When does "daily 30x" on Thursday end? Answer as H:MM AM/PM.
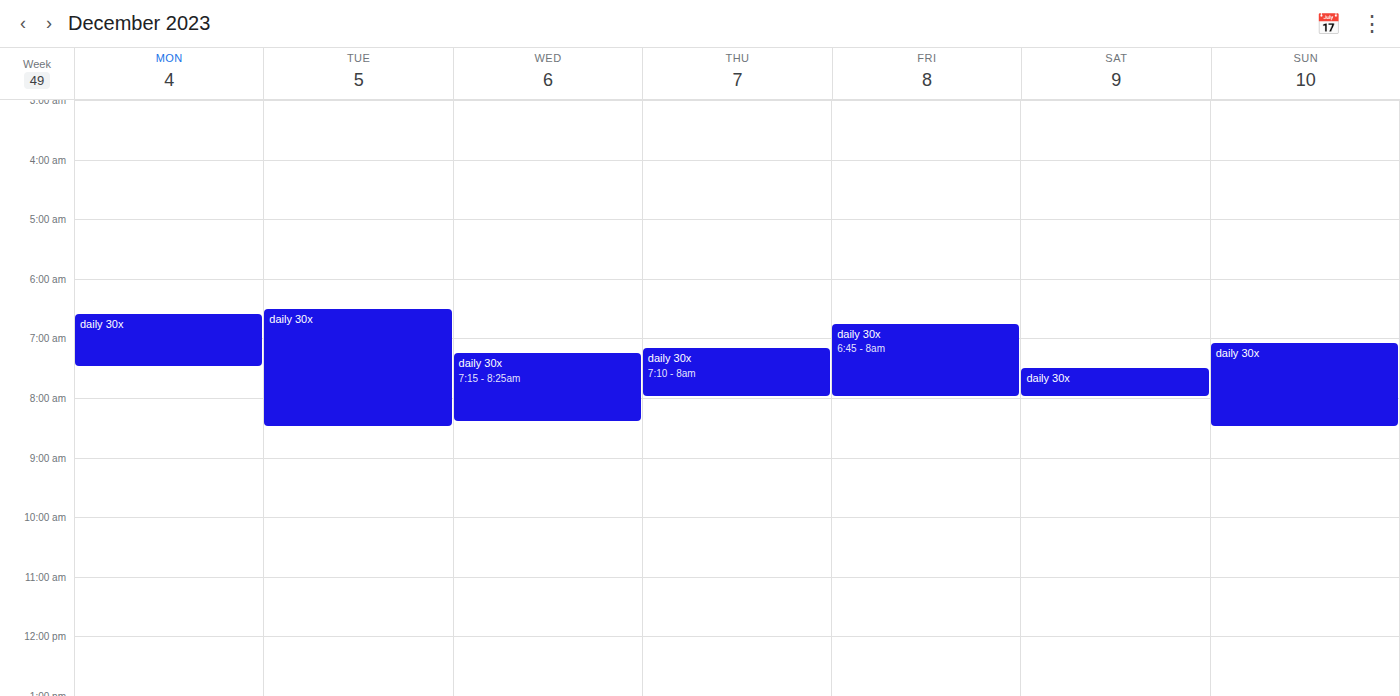
8:00 AM